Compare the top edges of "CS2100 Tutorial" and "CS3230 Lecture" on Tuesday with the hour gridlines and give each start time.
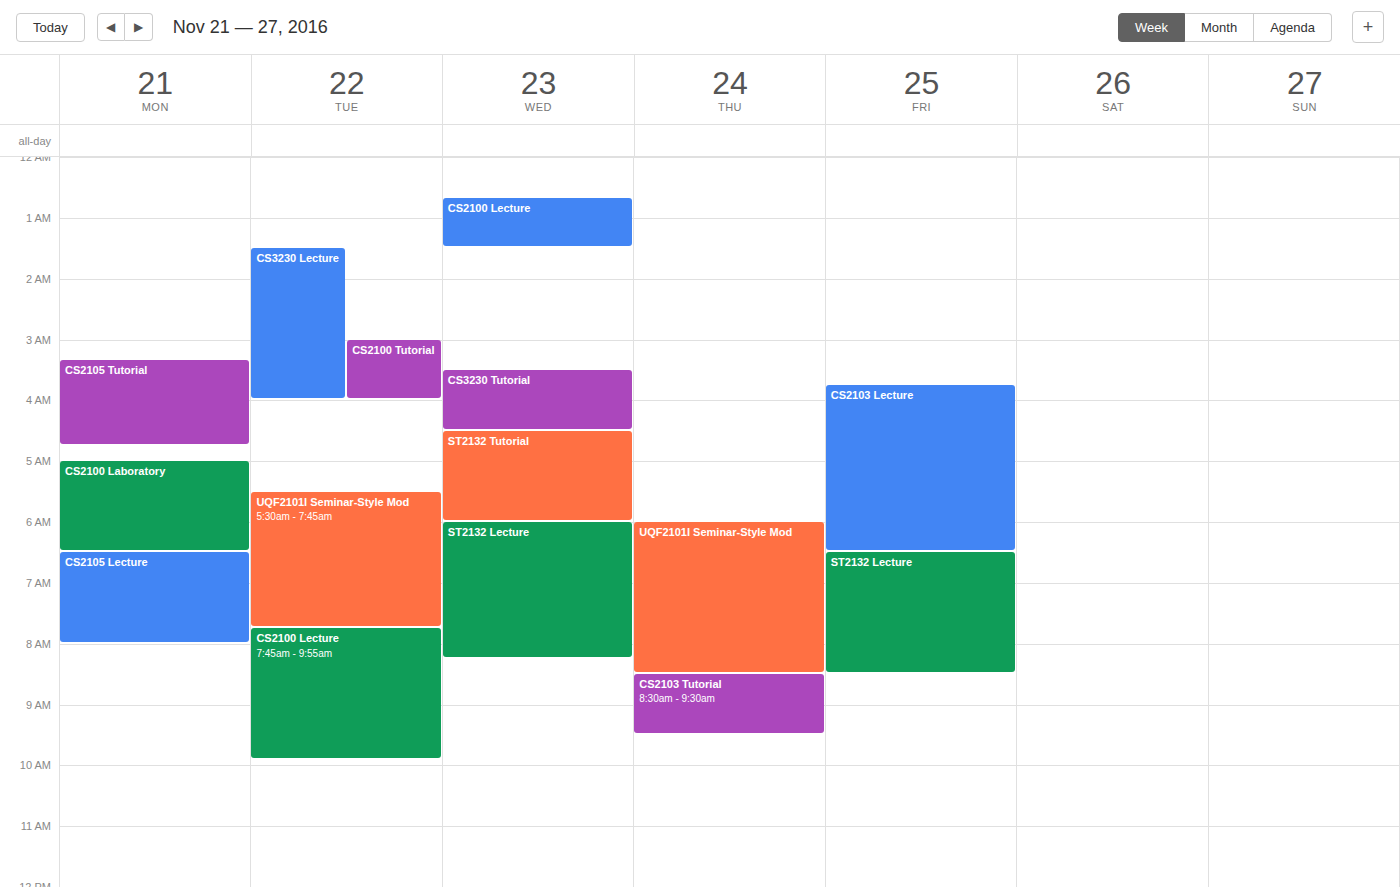
"CS2100 Tutorial": 3:00 AM, exactly on the 3 AM line. "CS3230 Lecture": 1:30 AM, halfway between the 1 AM and 2 AM lines.